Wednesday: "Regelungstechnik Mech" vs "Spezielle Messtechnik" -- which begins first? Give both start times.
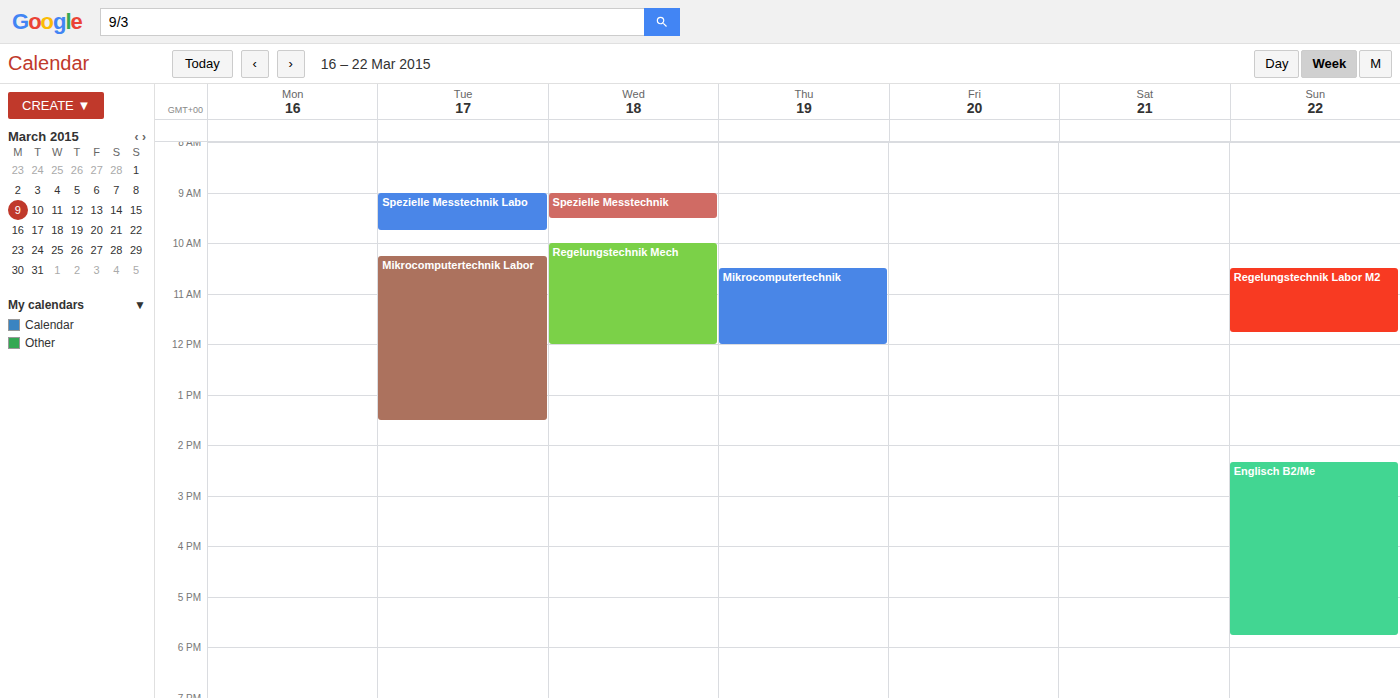
"Spezielle Messtechnik" 9:00 AM; "Regelungstechnik Mech" 10:00 AM.